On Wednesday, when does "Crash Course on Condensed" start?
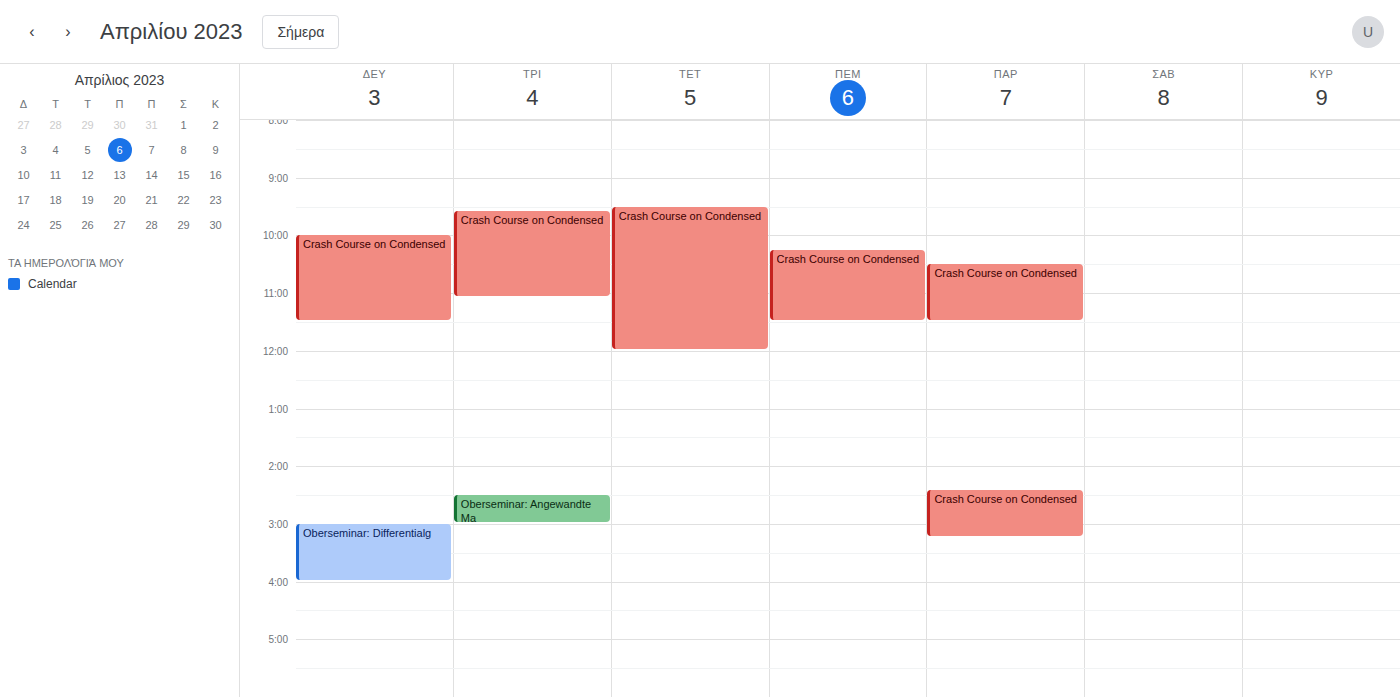
9:30 AM